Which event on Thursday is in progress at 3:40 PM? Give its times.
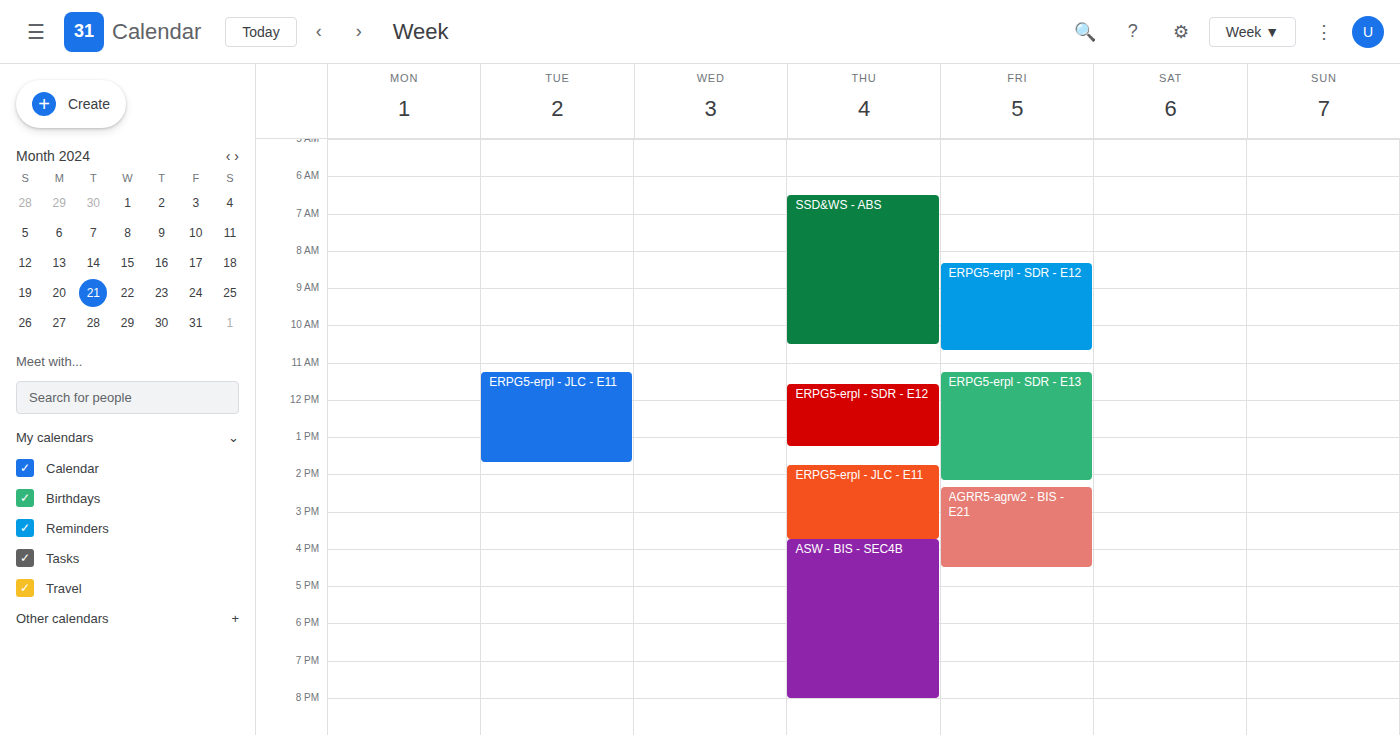
"ERPG5-erpl - JLC - E11", 1:45 PM to 3:45 PM